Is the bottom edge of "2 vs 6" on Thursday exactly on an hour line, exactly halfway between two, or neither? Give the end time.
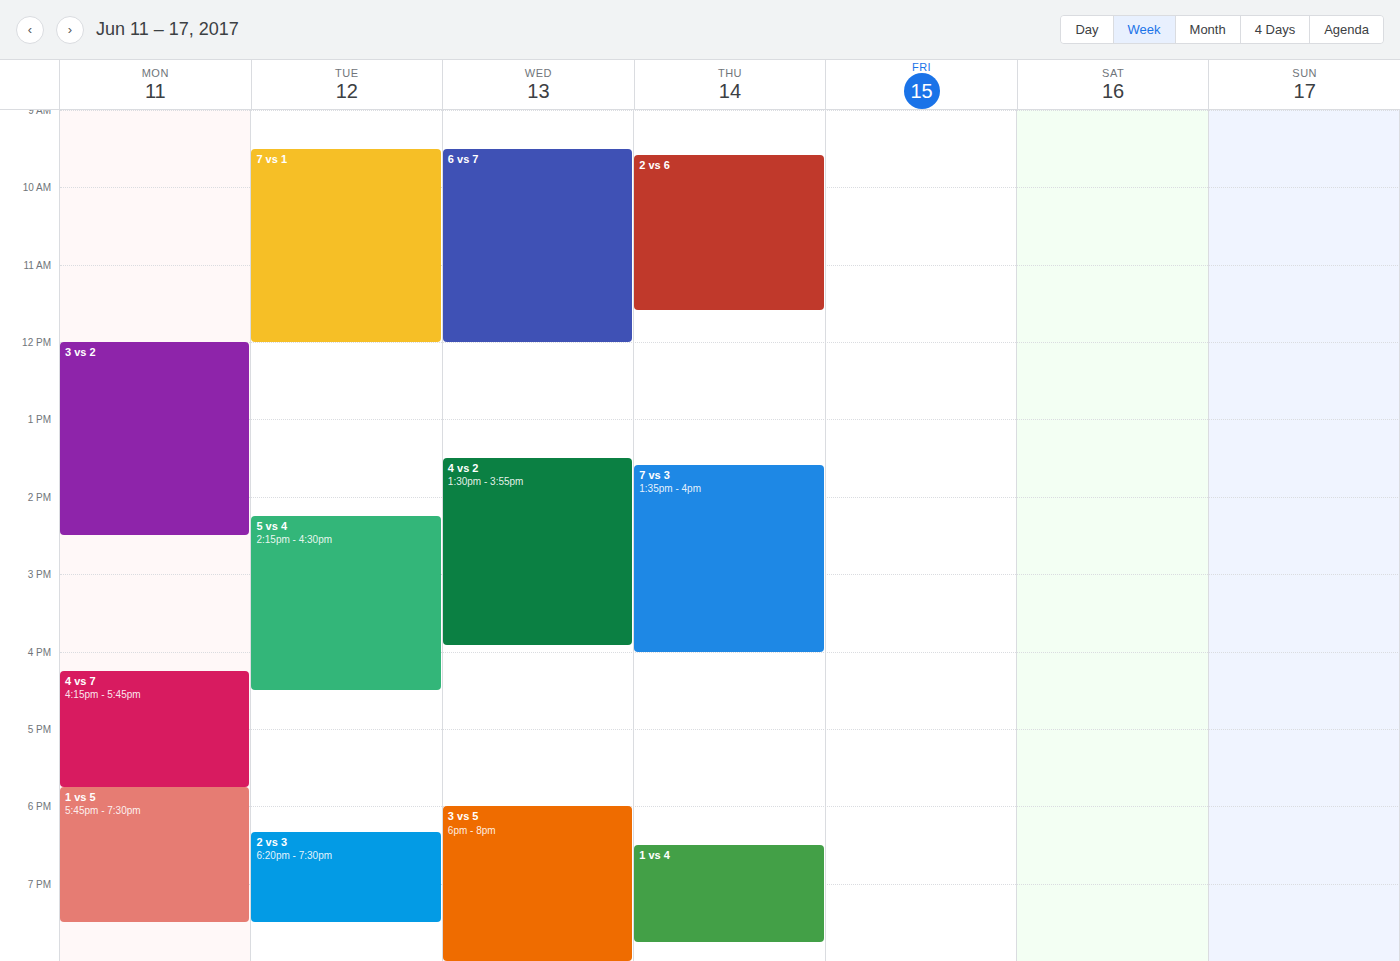
11:35 AM -- neither: 35 minutes below the 11 AM line and 25 minutes above the 12 PM line.